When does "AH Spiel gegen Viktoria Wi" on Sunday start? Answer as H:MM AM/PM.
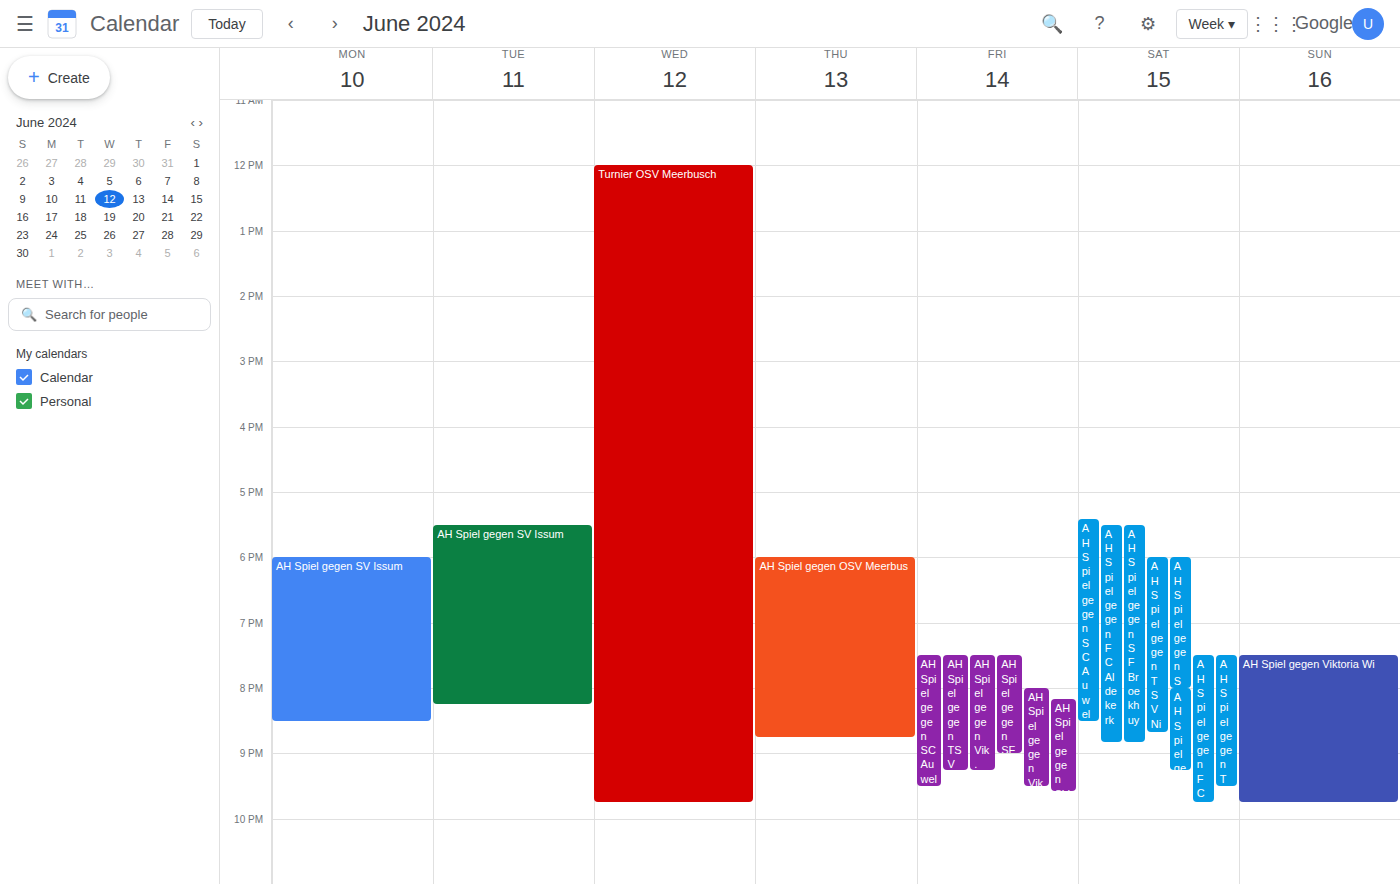
7:30 PM